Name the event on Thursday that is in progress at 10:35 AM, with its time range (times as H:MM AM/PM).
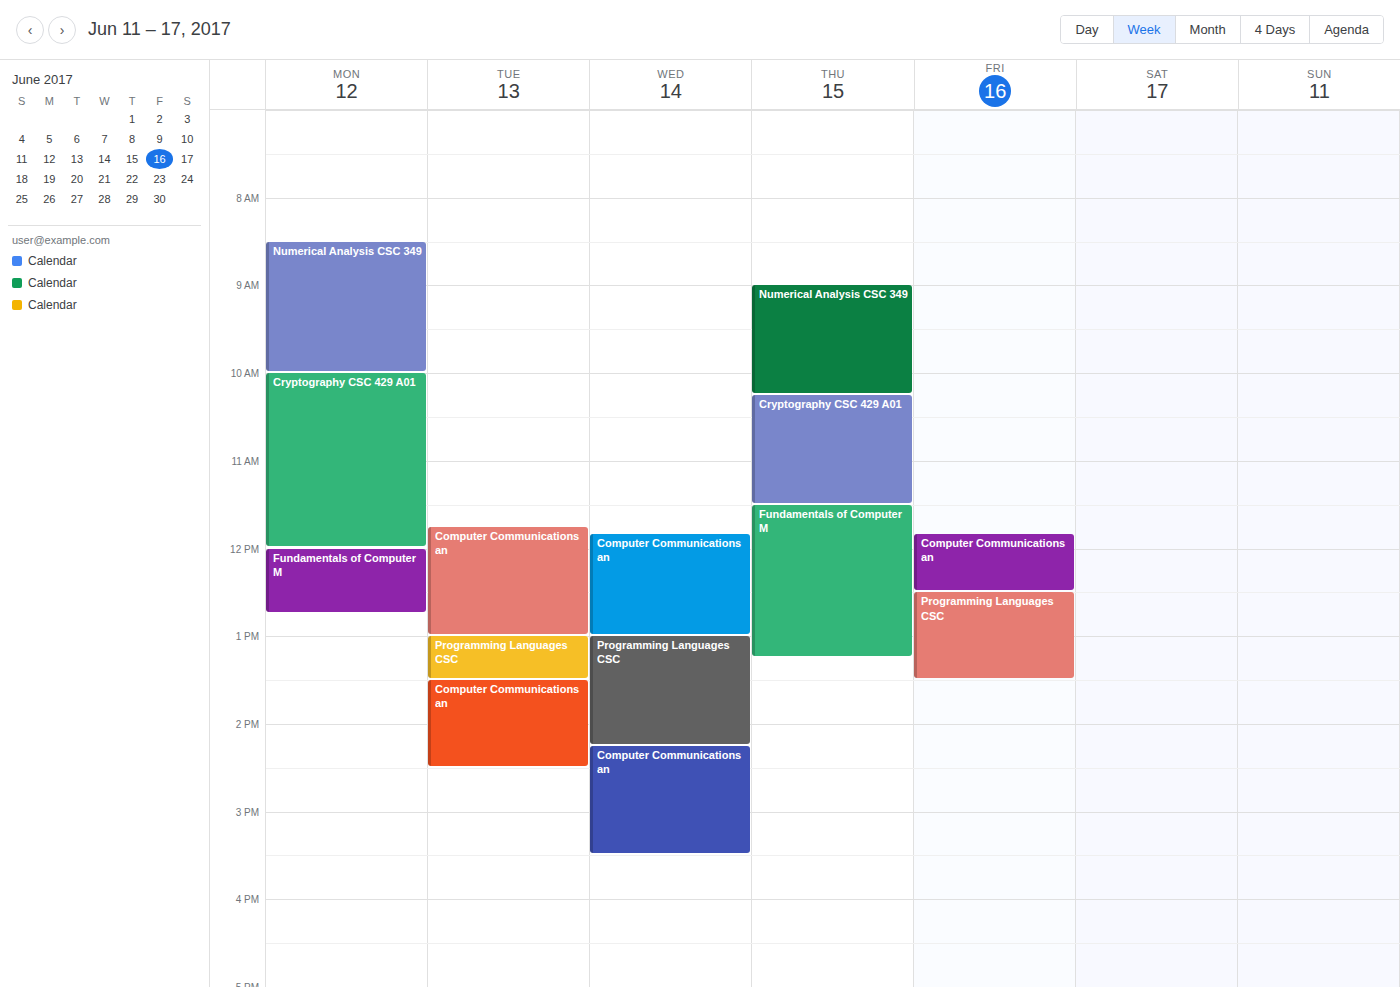
"Cryptography CSC 429 A01", 10:15 AM to 11:30 AM